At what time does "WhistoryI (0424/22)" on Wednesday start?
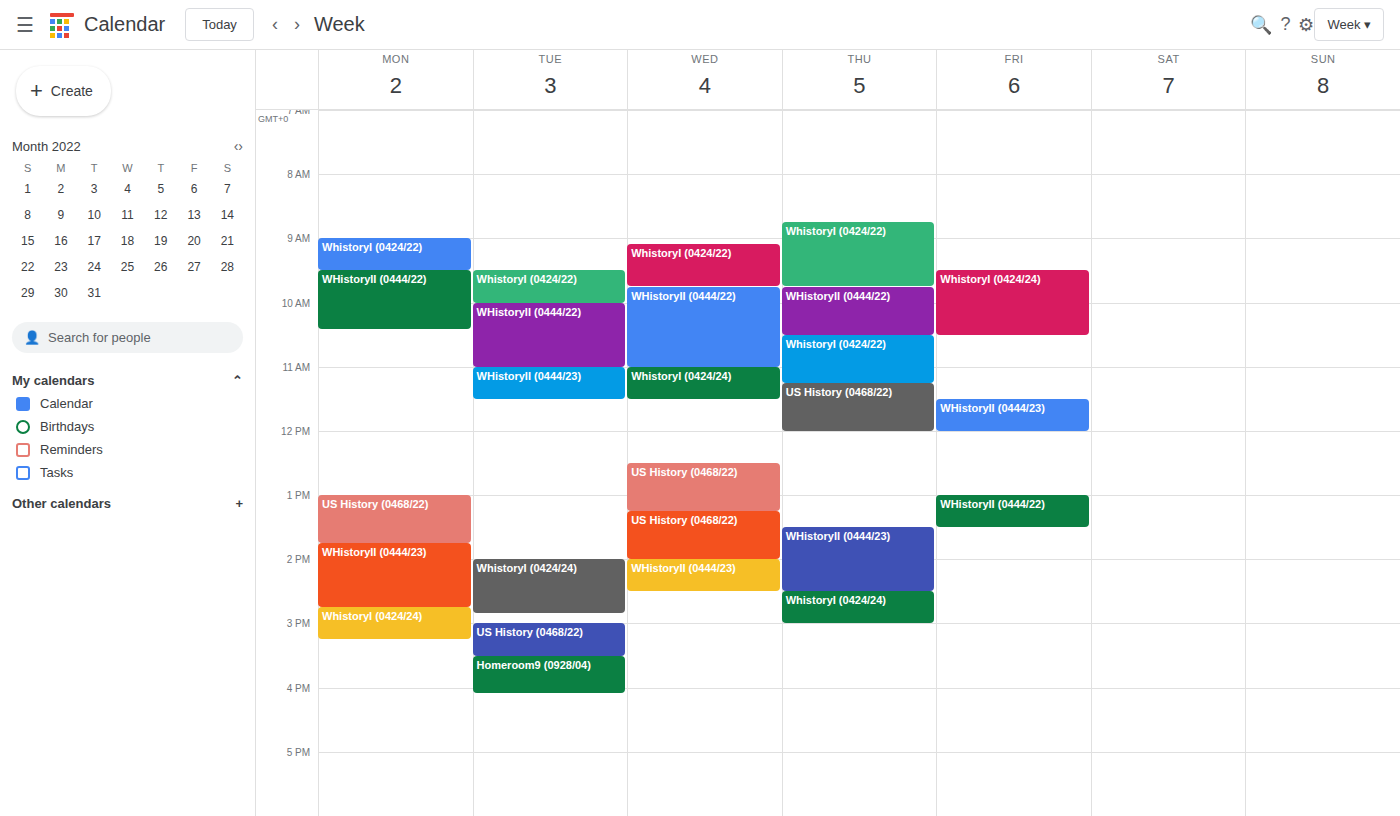
9:05 AM